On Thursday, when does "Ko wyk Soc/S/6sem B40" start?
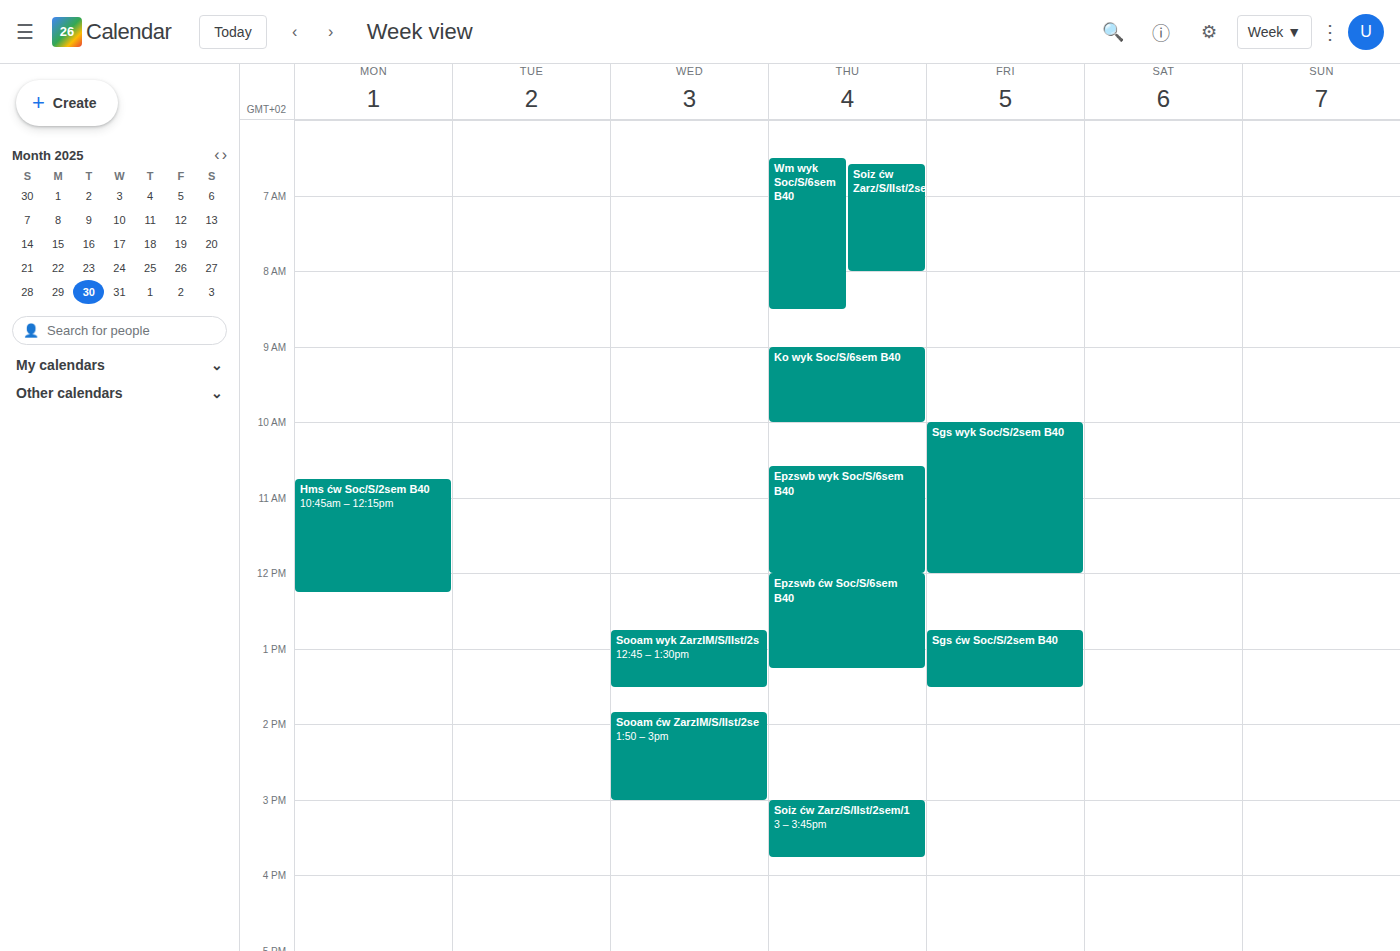
9:00 AM